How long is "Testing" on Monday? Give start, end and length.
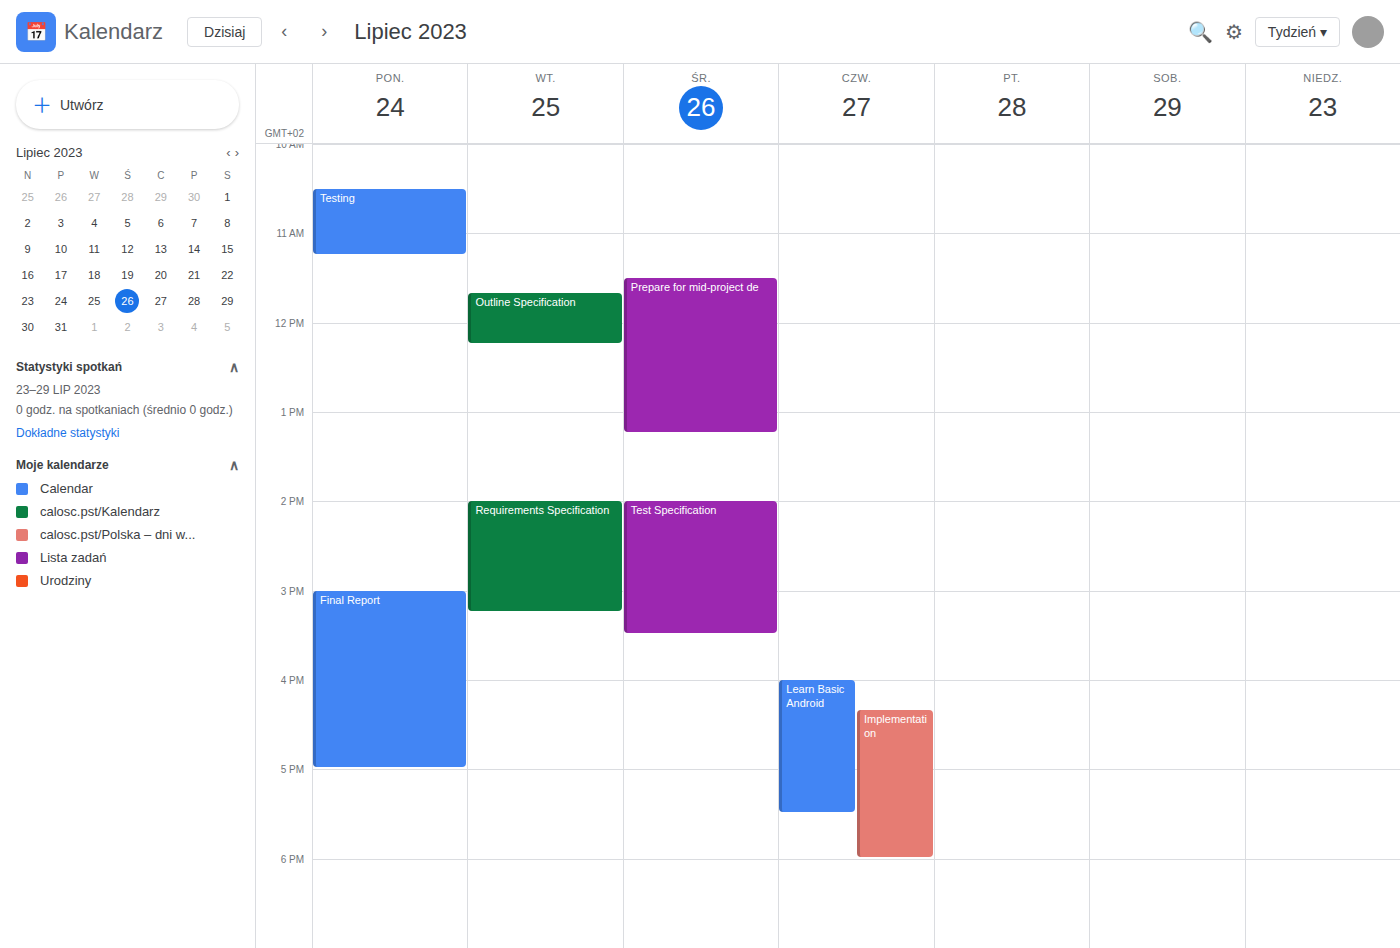
10:30 AM to 11:15 AM, 45 minutes